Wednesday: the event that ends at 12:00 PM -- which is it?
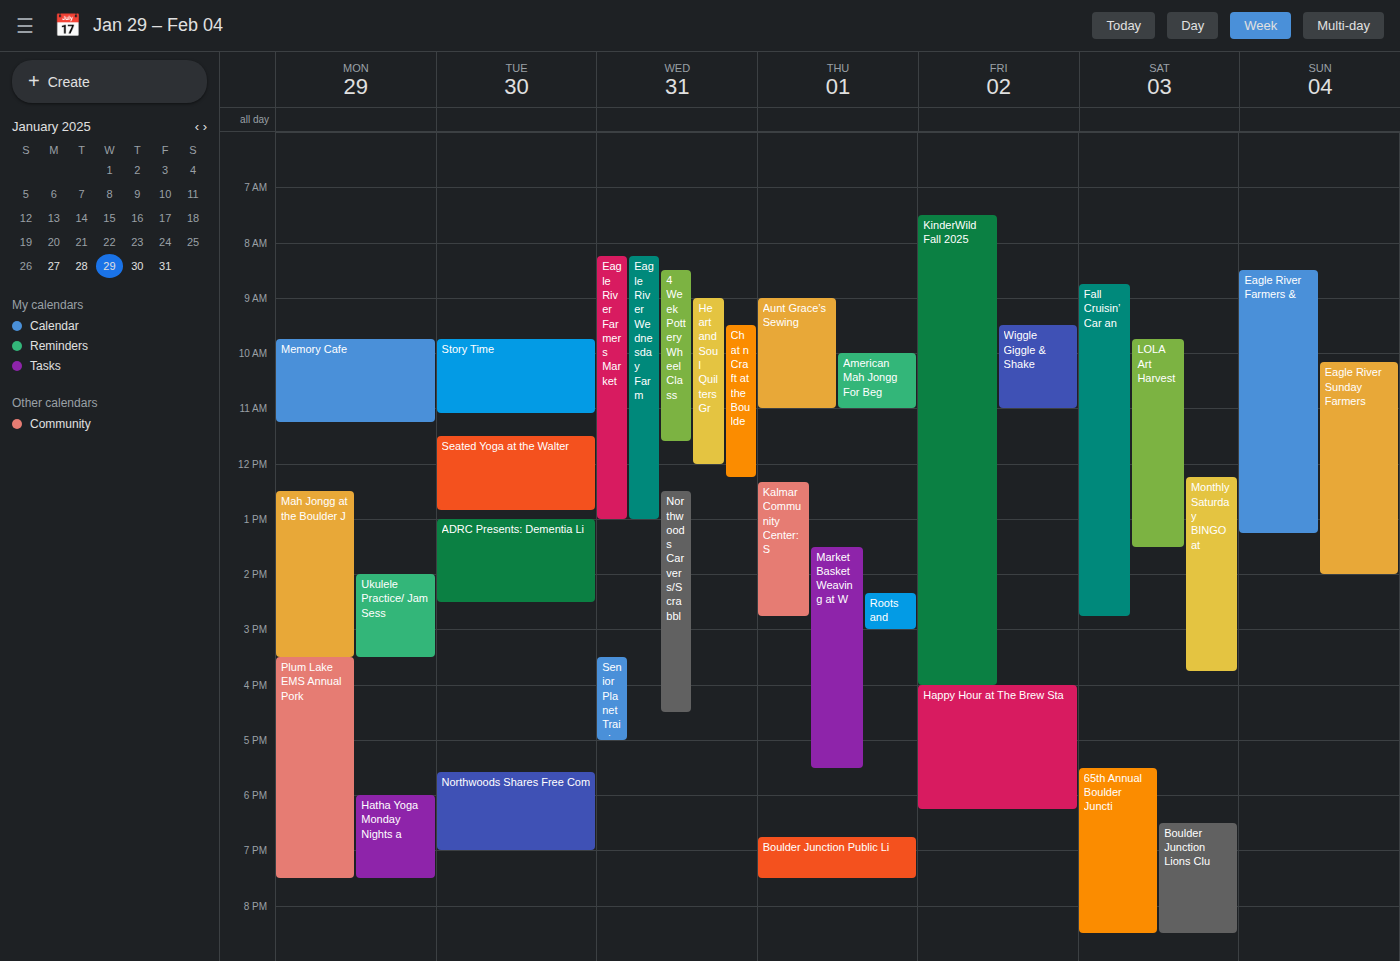
"Heart and Soul Quilters Gr"